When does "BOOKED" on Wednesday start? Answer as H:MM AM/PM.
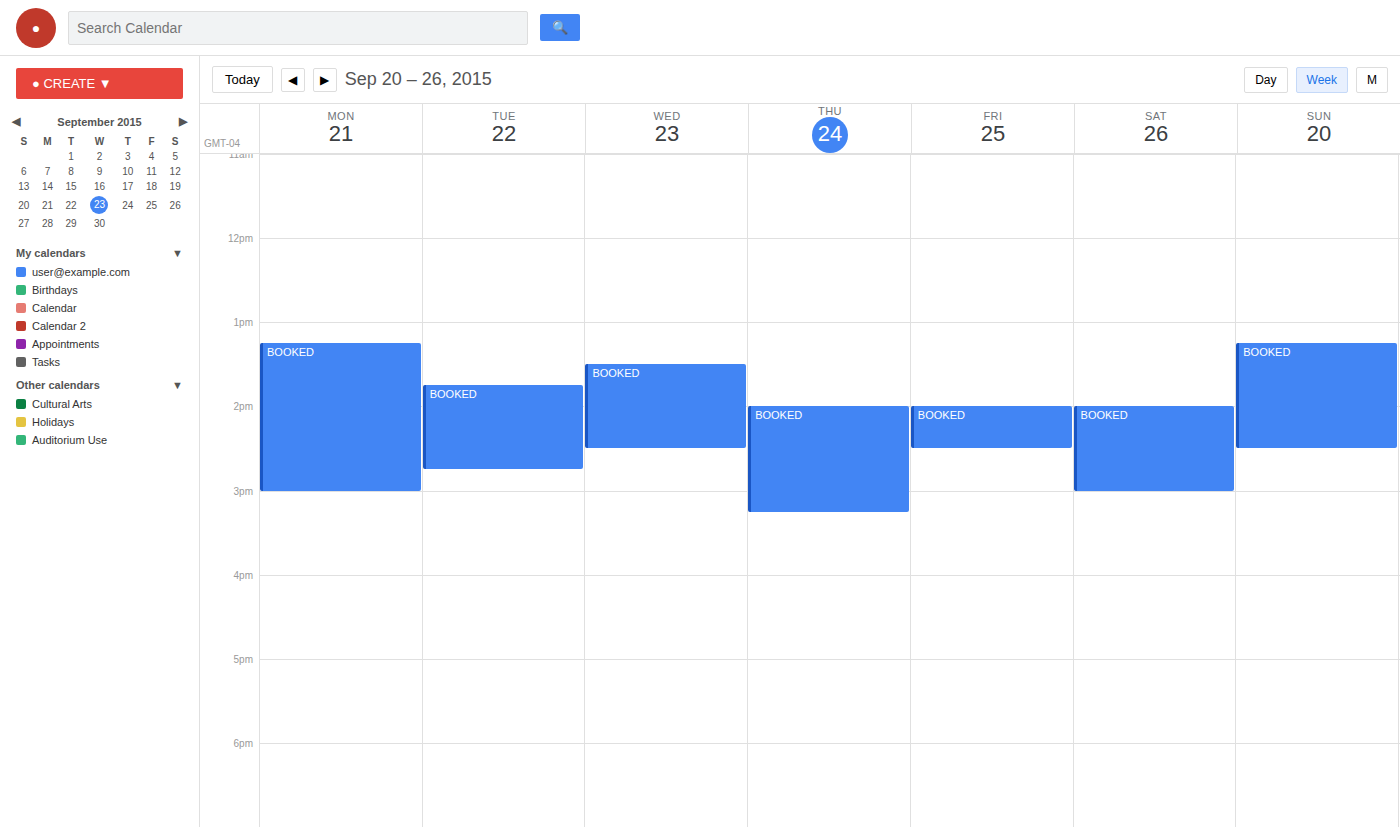
1:30 PM